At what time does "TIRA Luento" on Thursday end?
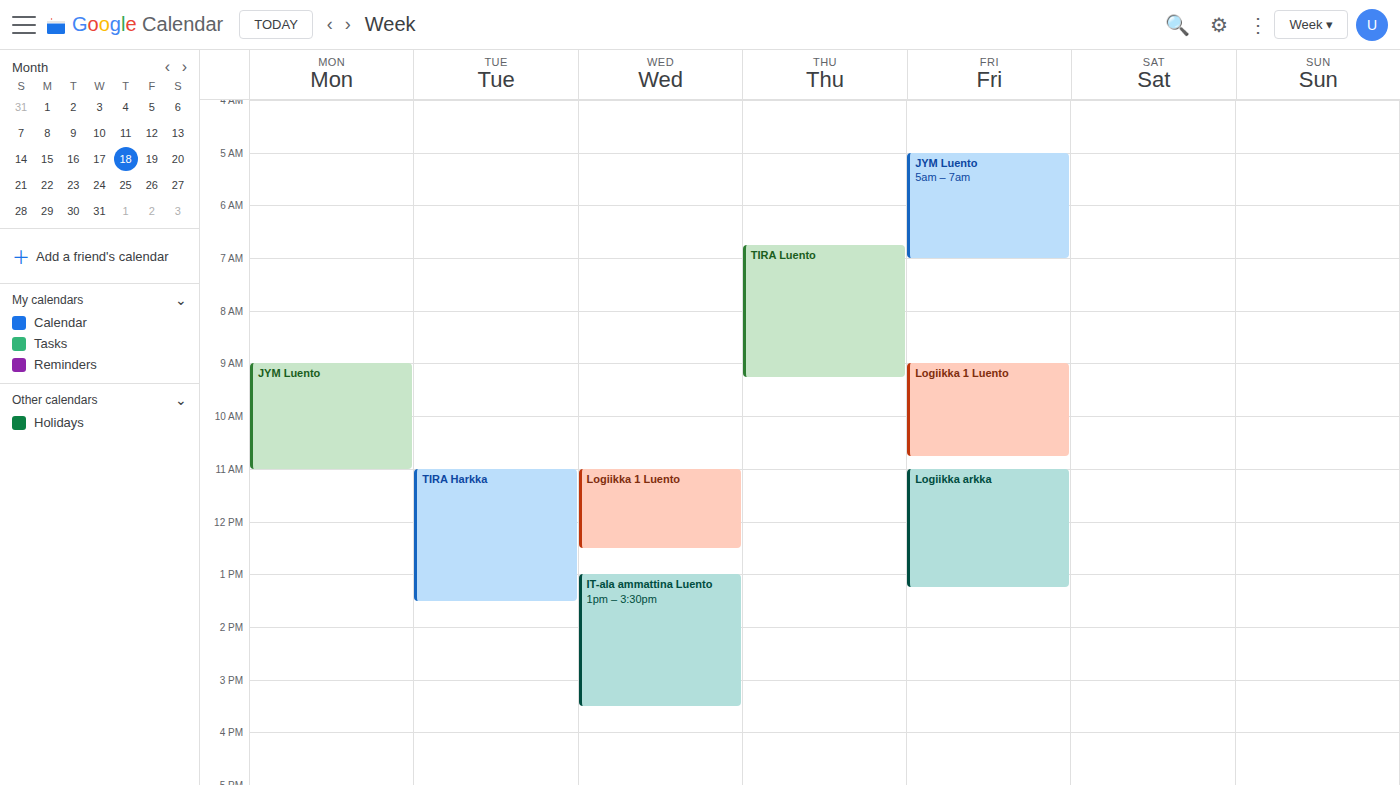
9:15 AM